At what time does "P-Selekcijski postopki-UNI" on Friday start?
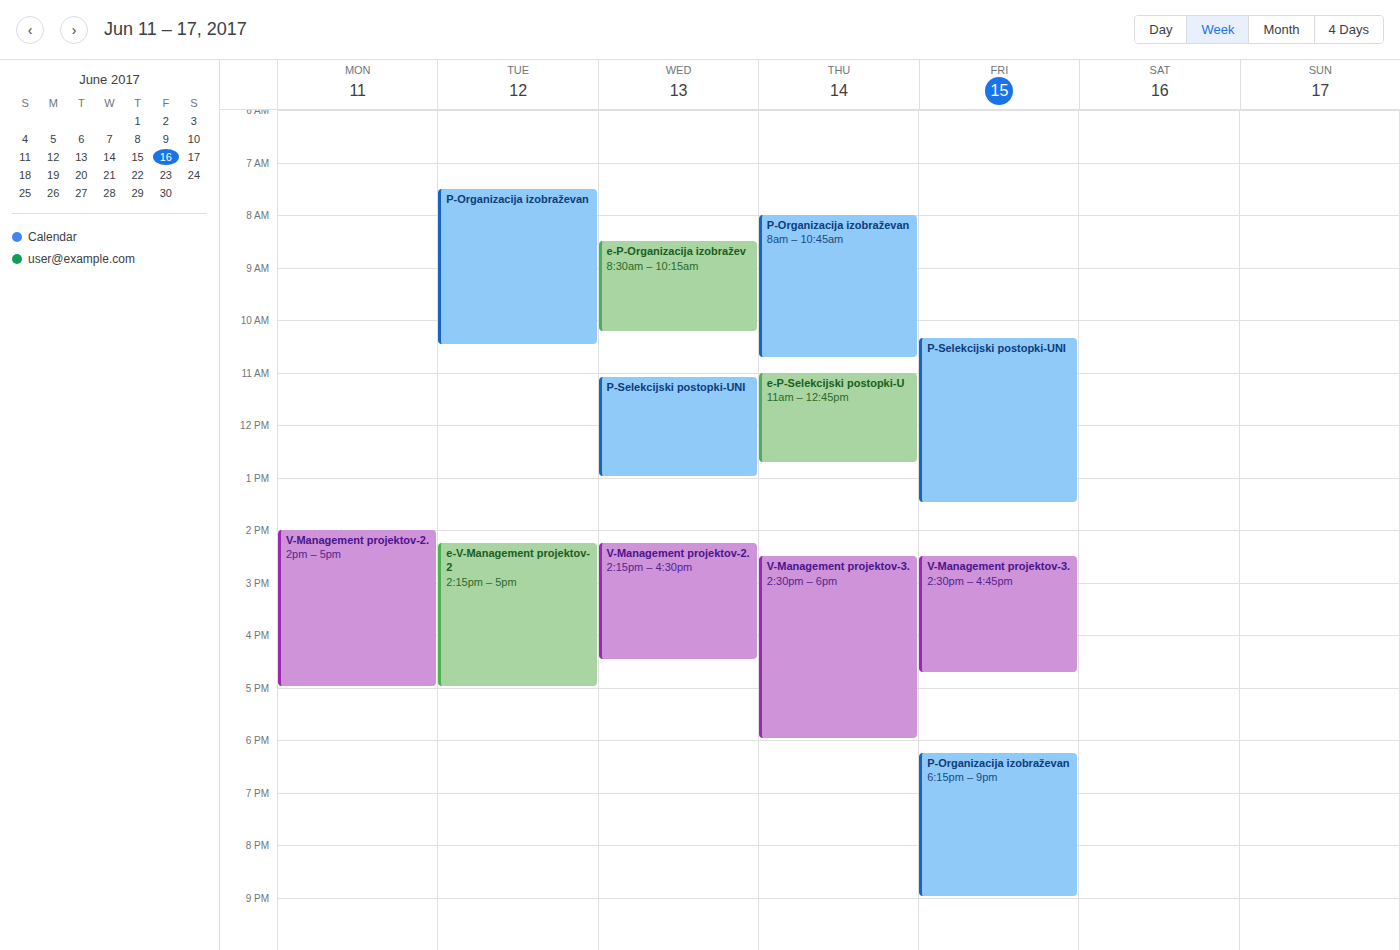
10:20 AM